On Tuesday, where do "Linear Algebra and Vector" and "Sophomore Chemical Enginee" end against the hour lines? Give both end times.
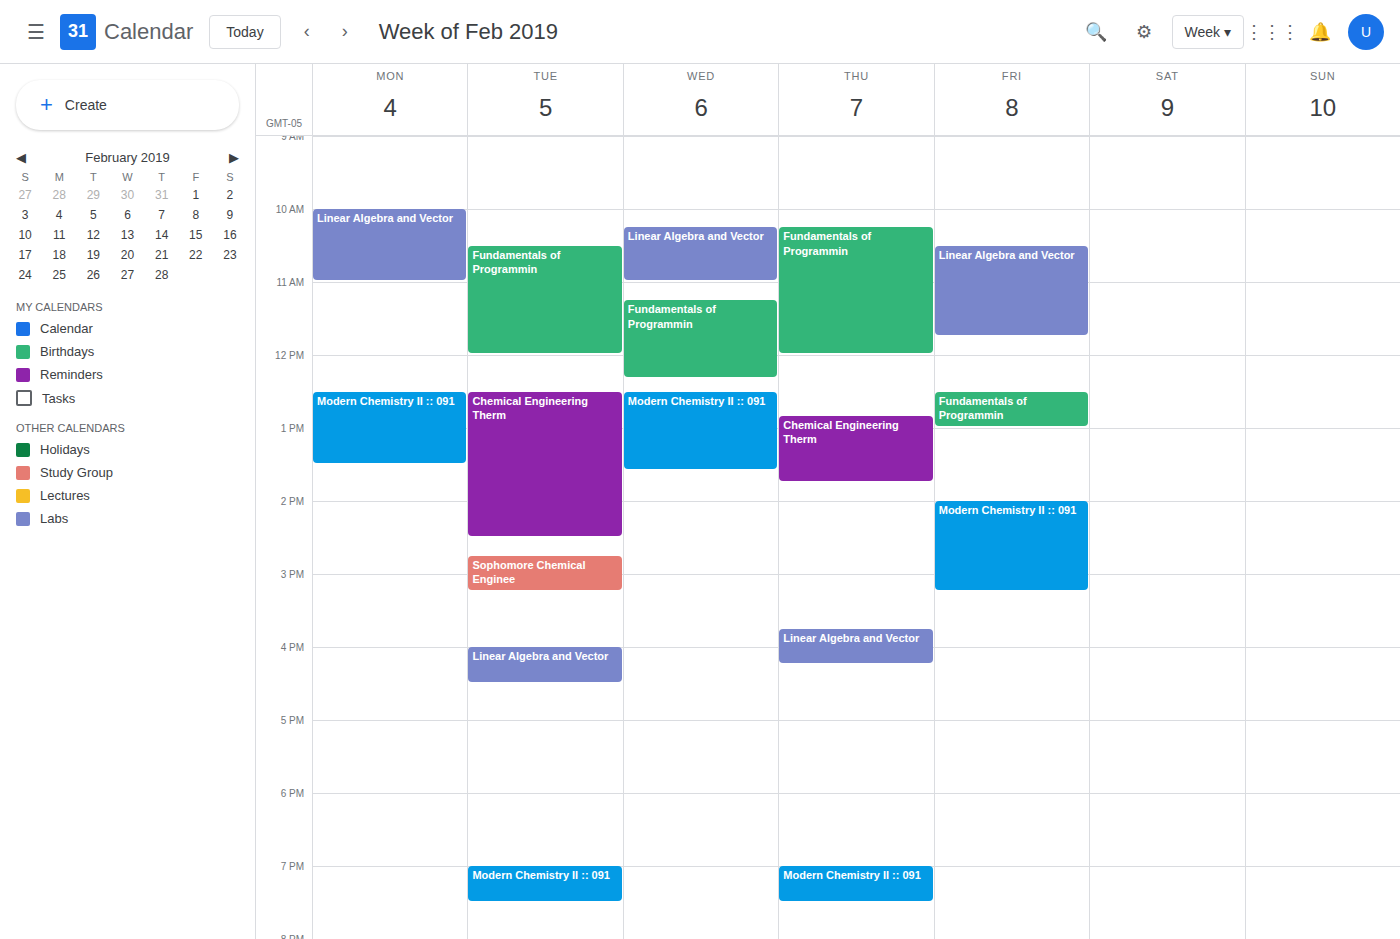
"Linear Algebra and Vector": 4:30 PM, halfway between the 4 PM and 5 PM lines. "Sophomore Chemical Enginee": 3:15 PM, neither: a quarter of the way from the 3 PM line to the 4 PM line.